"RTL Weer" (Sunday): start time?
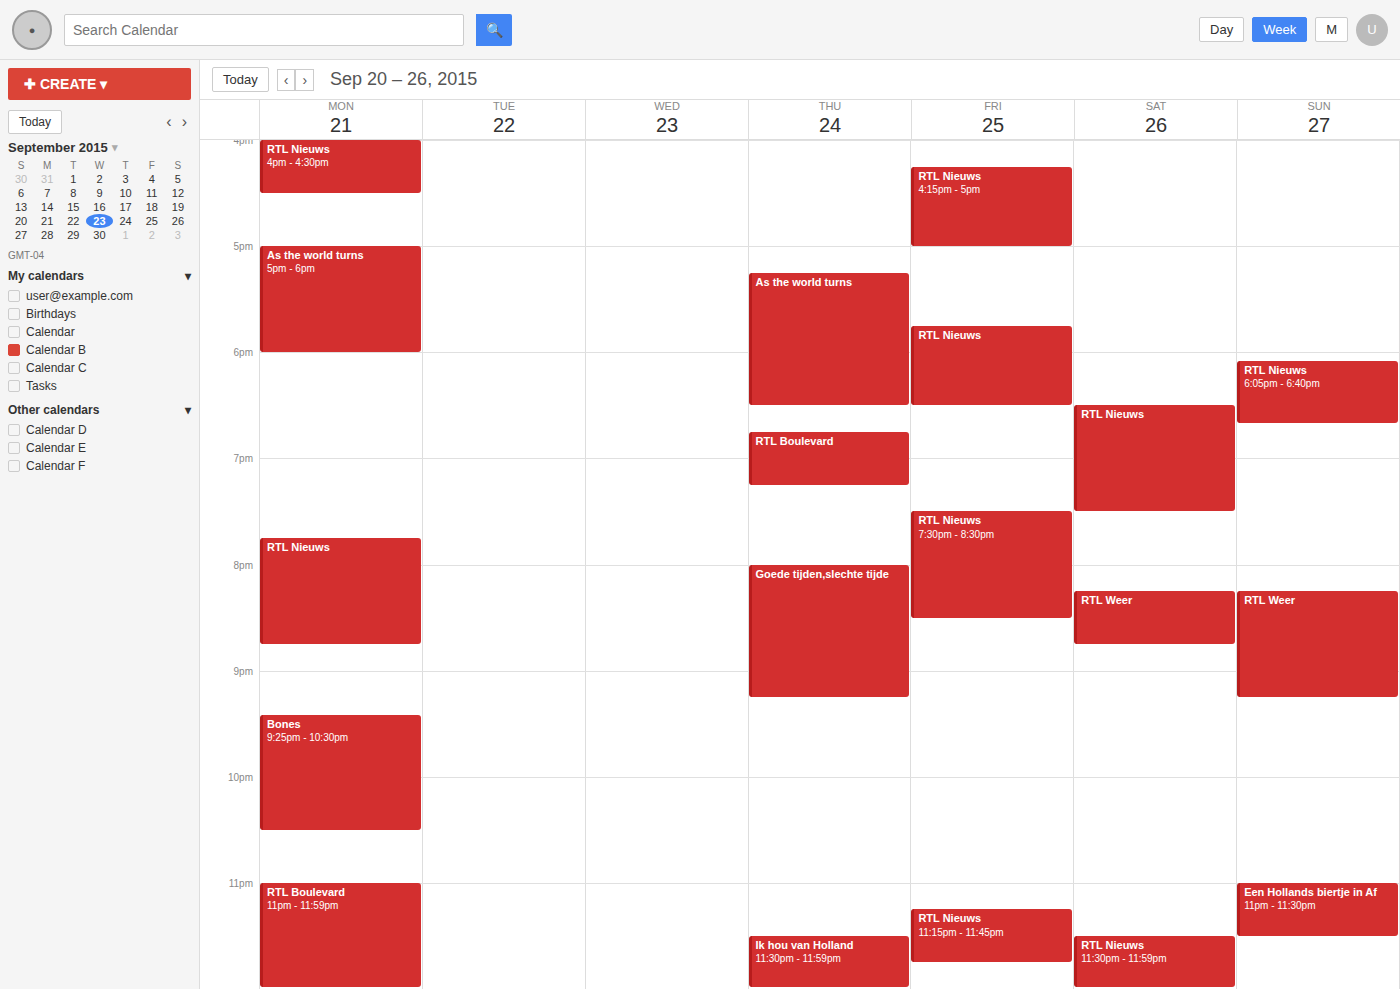
8:15 PM